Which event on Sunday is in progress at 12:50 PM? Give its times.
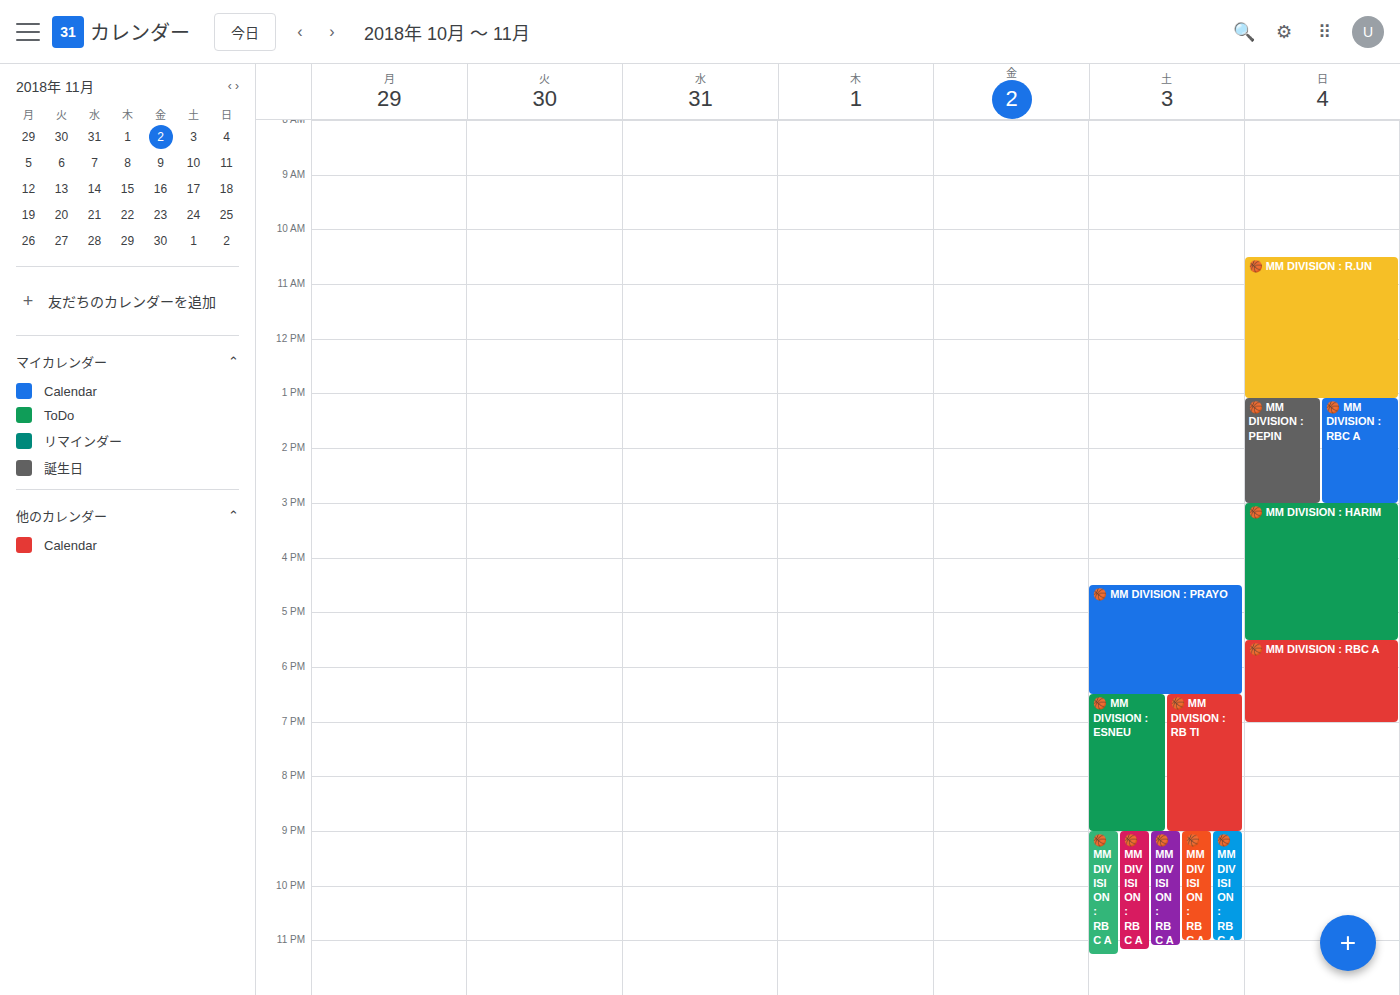
"🏀 MM DIVISION : R.UN", 10:30 AM to 1:05 PM